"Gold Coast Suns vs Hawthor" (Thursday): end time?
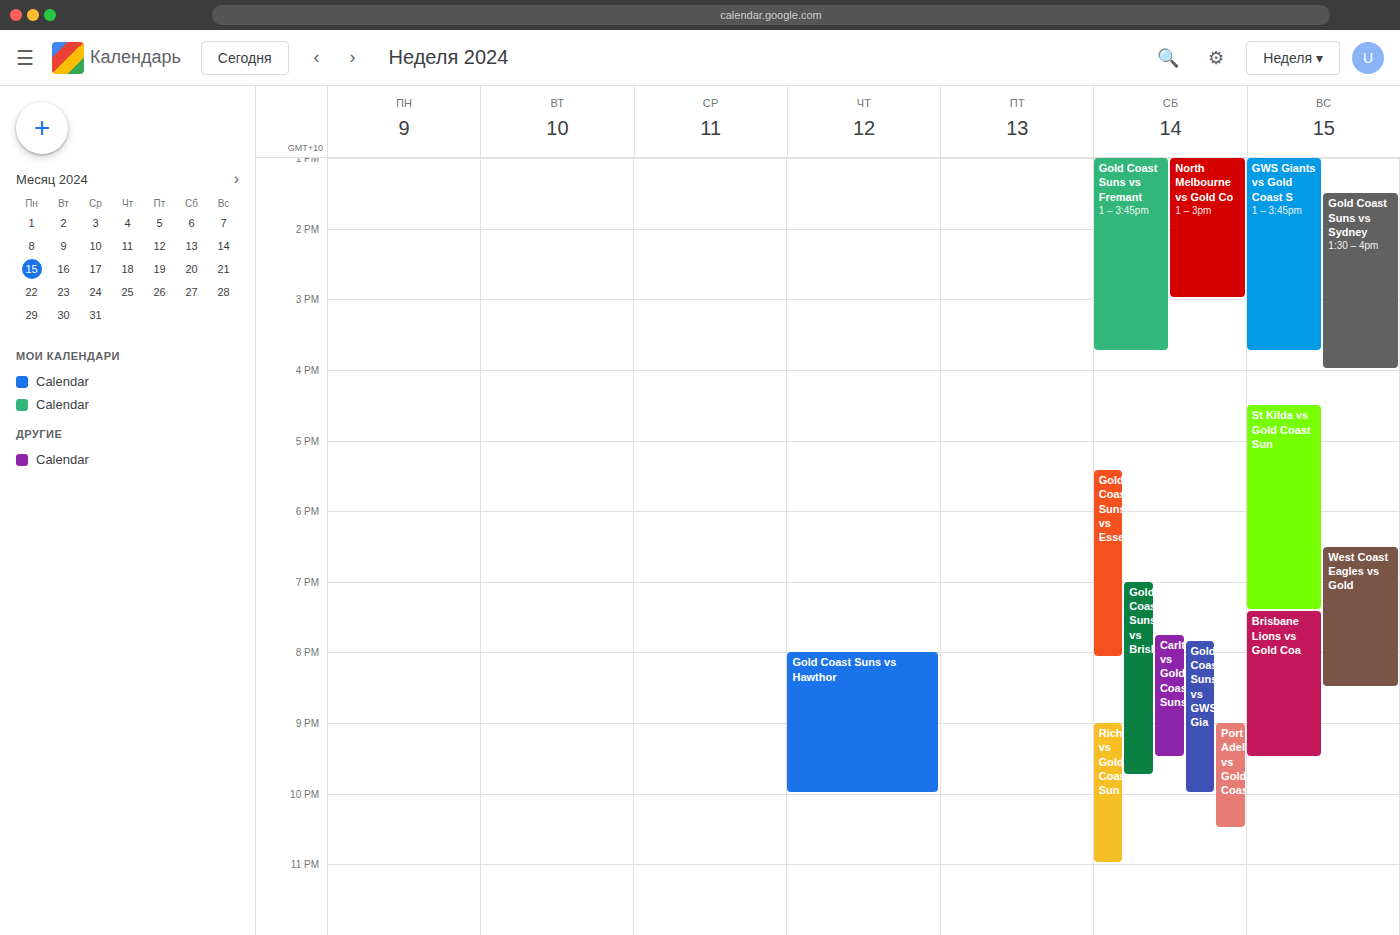
10:00 PM